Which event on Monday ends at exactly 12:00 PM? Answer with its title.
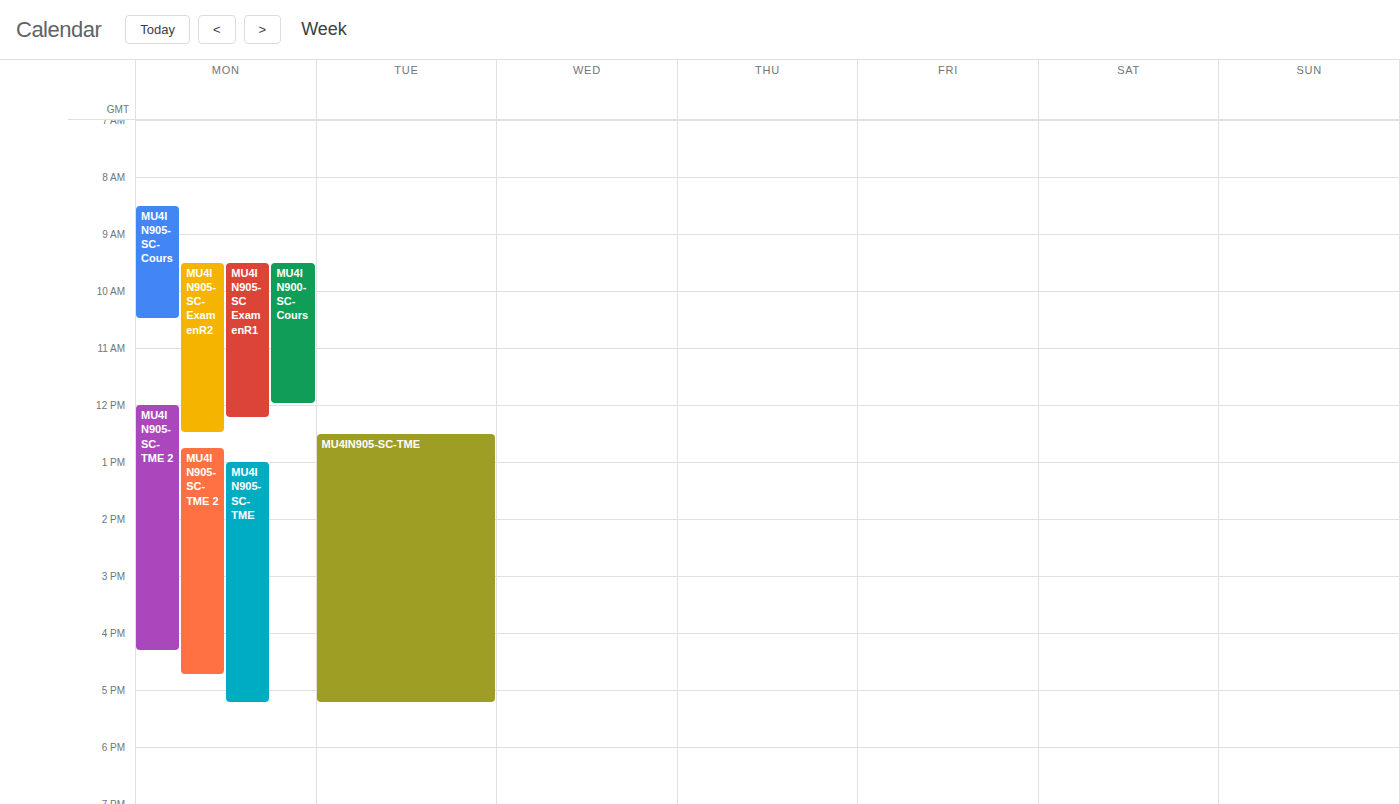
"MU4IN900-SC-Cours"